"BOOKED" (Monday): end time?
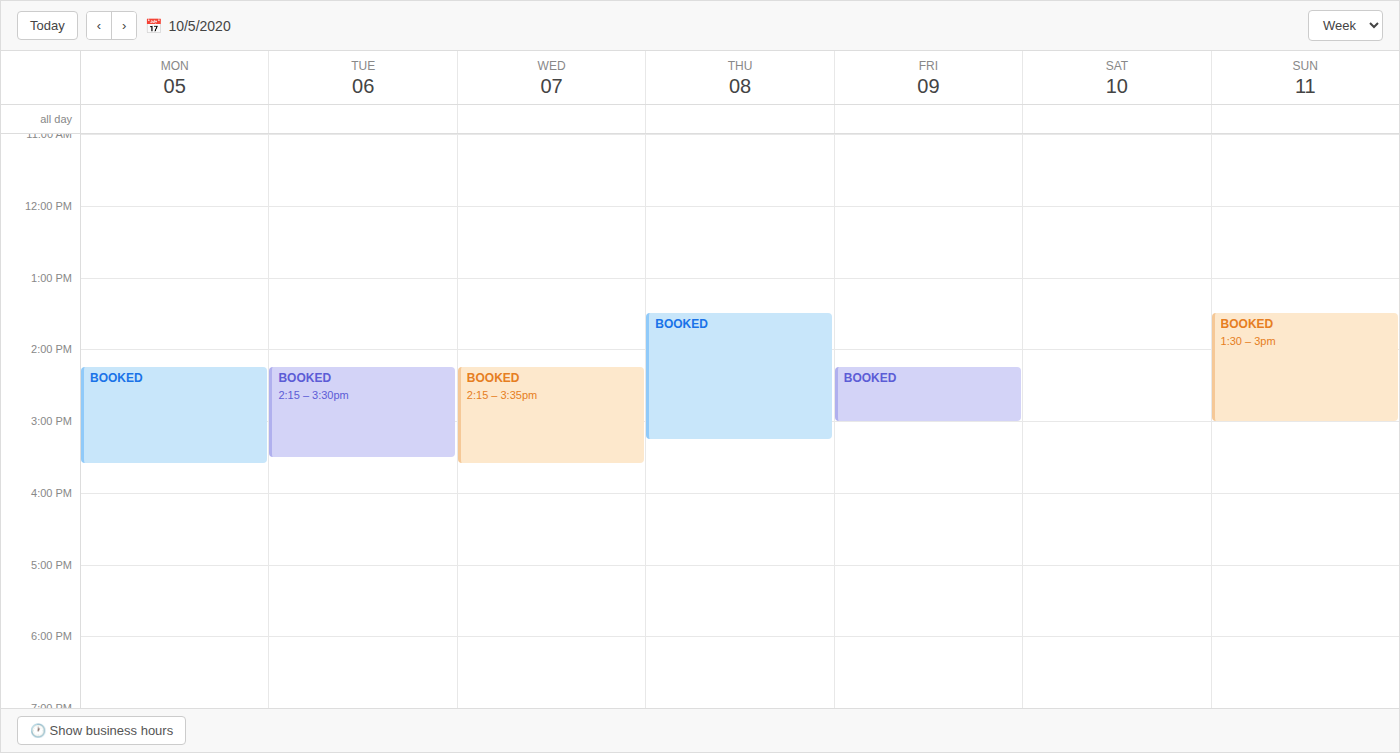
3:35 PM